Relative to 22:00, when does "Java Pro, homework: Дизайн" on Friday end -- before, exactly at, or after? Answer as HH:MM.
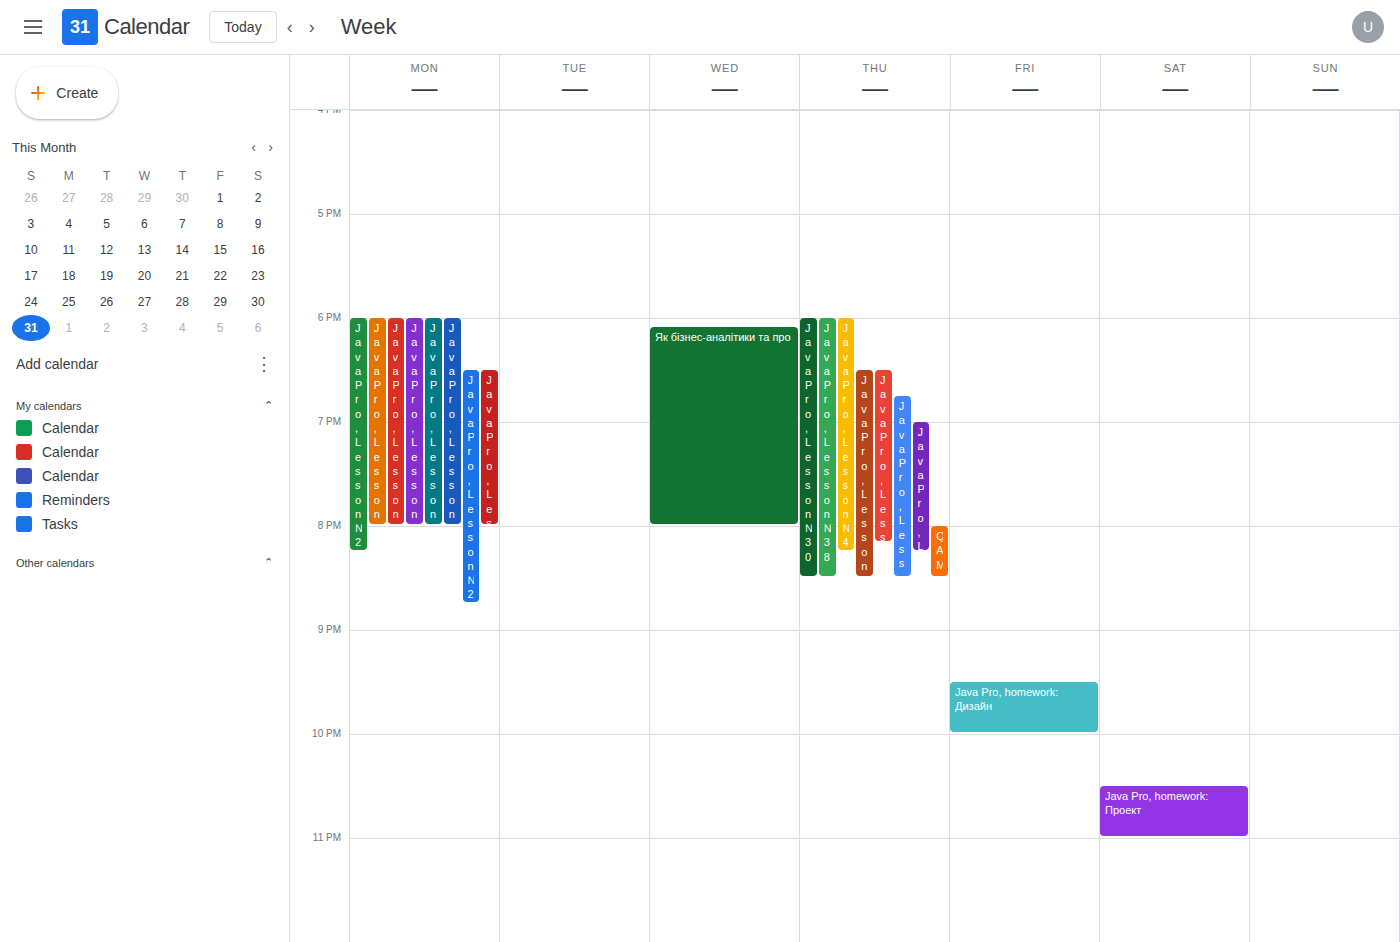
22:00 -- exactly at 22:00, on the 22:00 line.